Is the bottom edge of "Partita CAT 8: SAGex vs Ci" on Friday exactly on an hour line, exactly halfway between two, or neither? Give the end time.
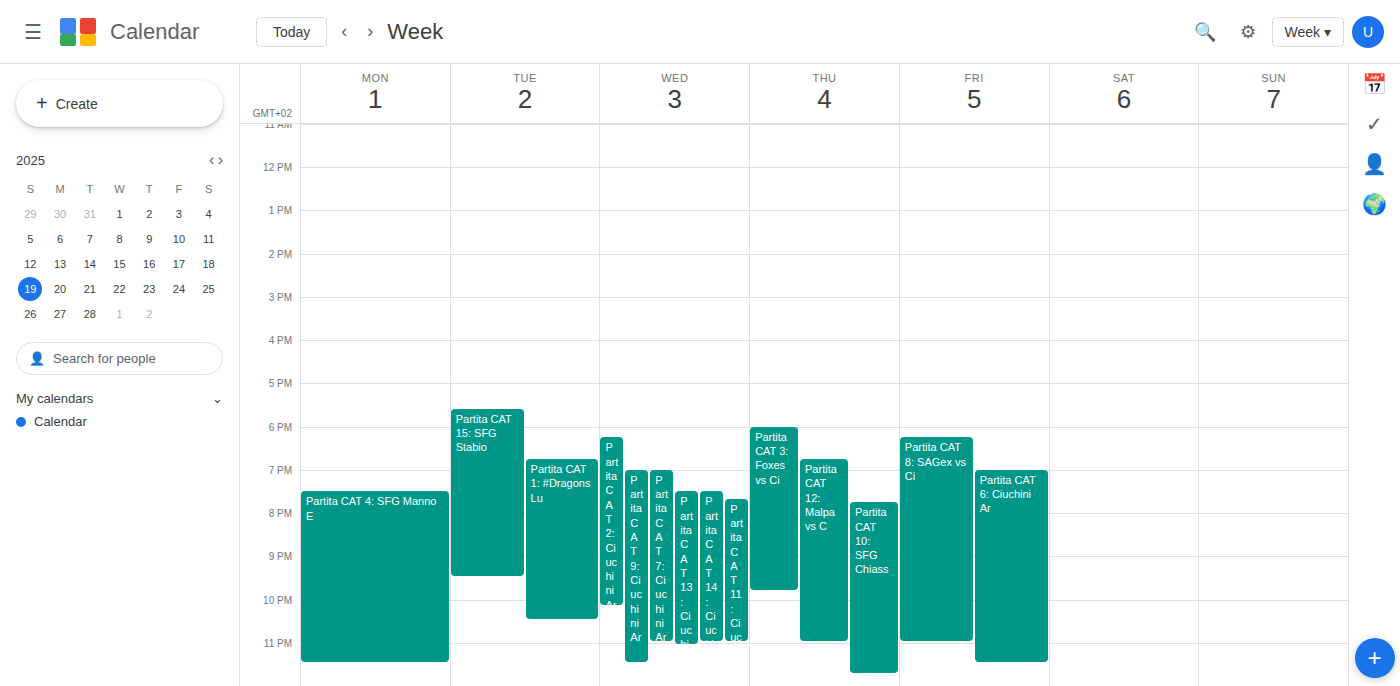
11:00 PM -- exactly on the 11 PM line.